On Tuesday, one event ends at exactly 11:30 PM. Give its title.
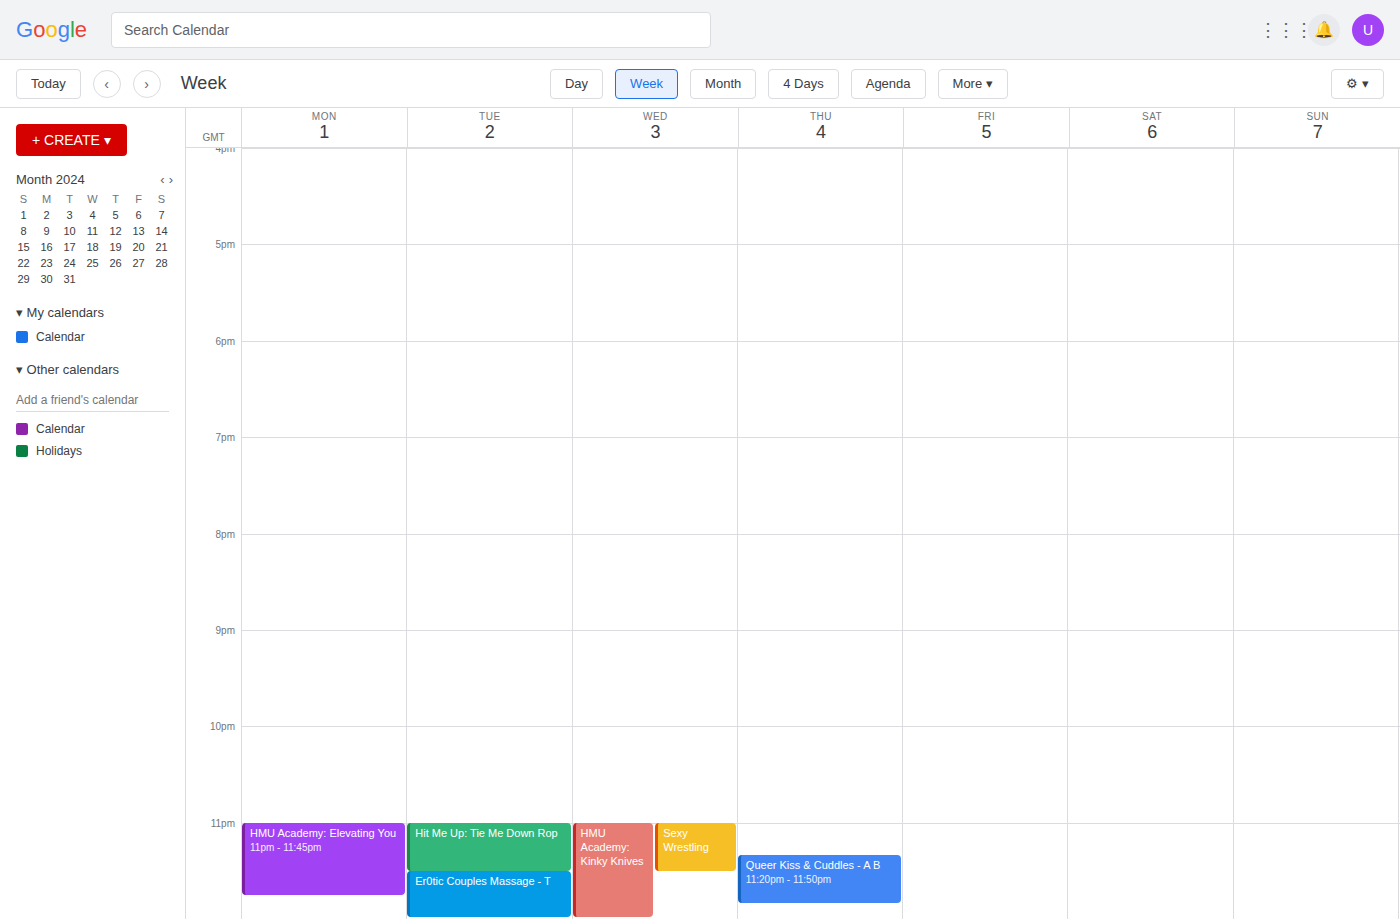
"Hit Me Up: Tie Me Down Rop"